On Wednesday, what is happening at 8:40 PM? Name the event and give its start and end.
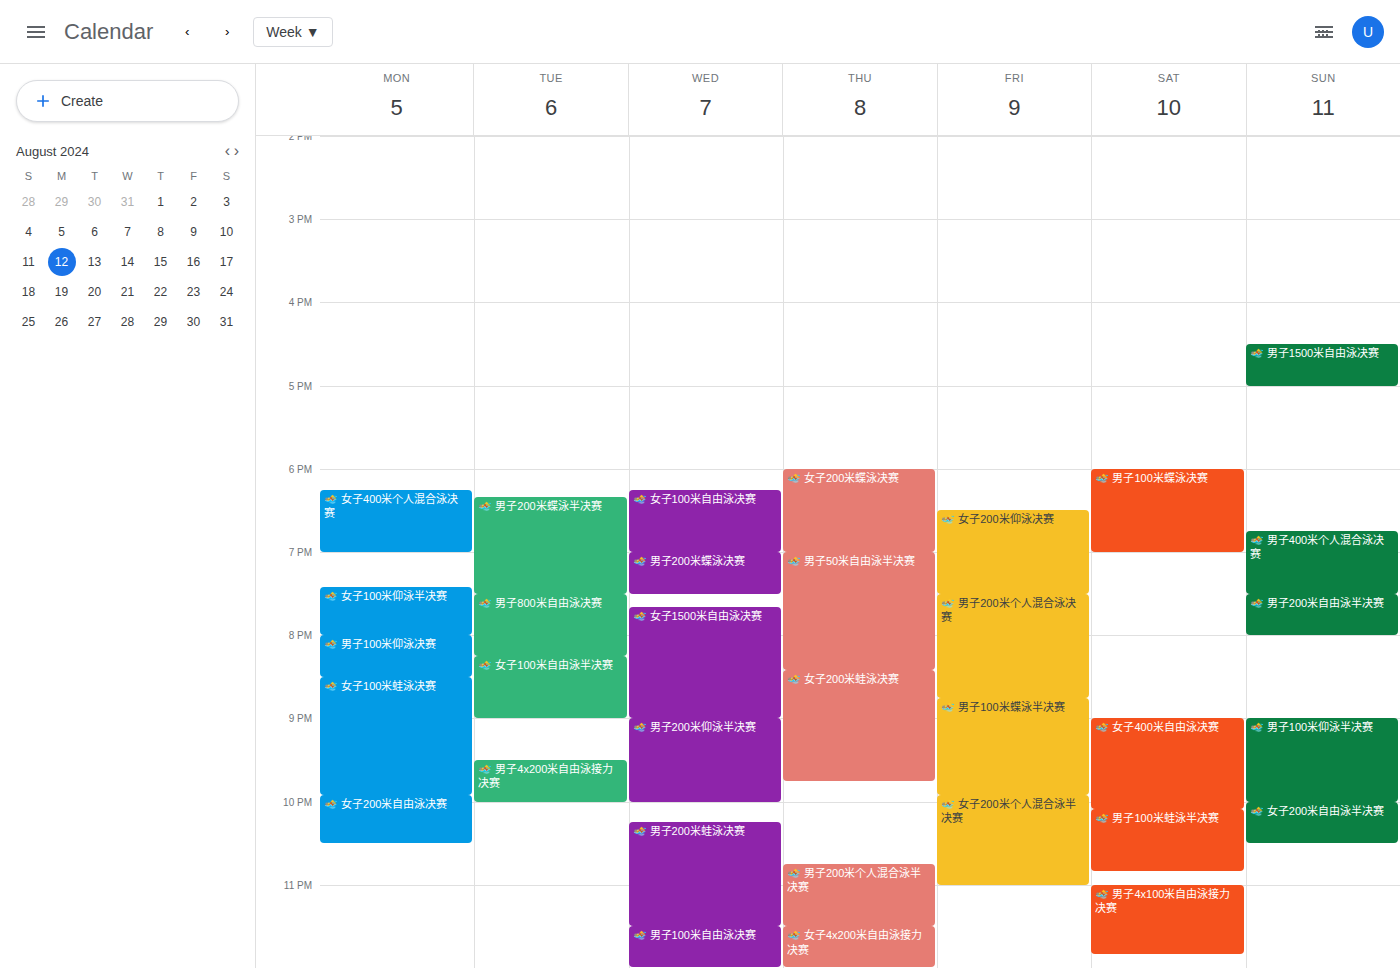
"🏊 女子1500米自由泳决赛", 7:40 PM to 9:00 PM